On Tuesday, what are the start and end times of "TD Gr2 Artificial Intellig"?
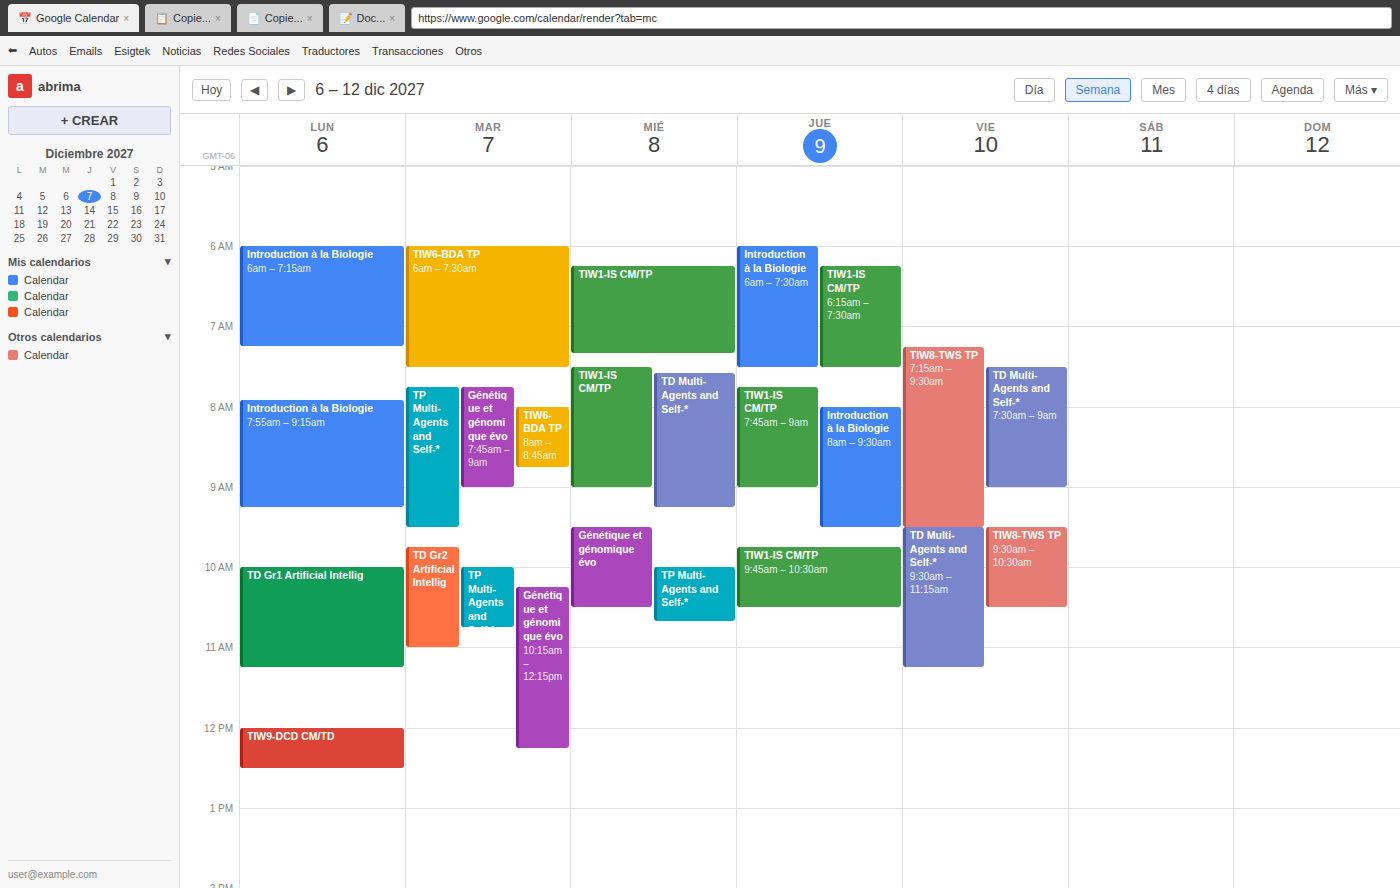
9:45 AM to 11:00 AM